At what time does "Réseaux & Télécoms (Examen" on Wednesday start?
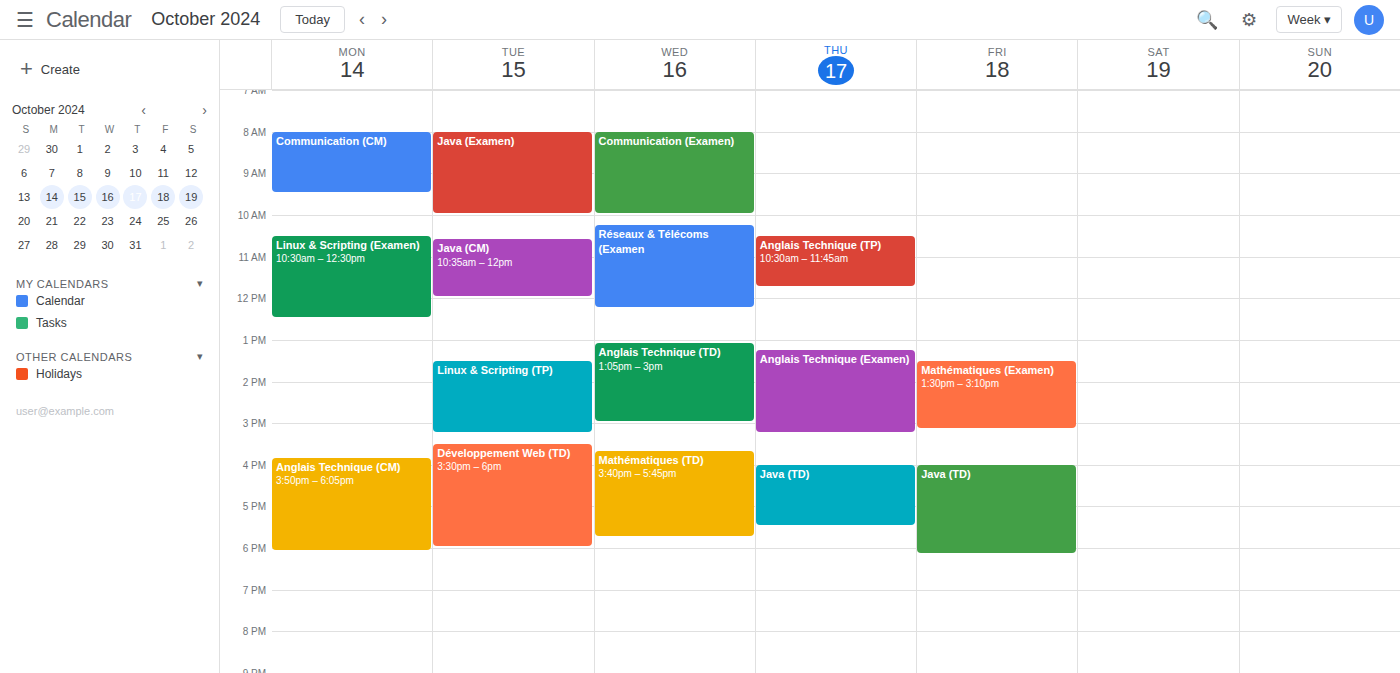
10:15 AM